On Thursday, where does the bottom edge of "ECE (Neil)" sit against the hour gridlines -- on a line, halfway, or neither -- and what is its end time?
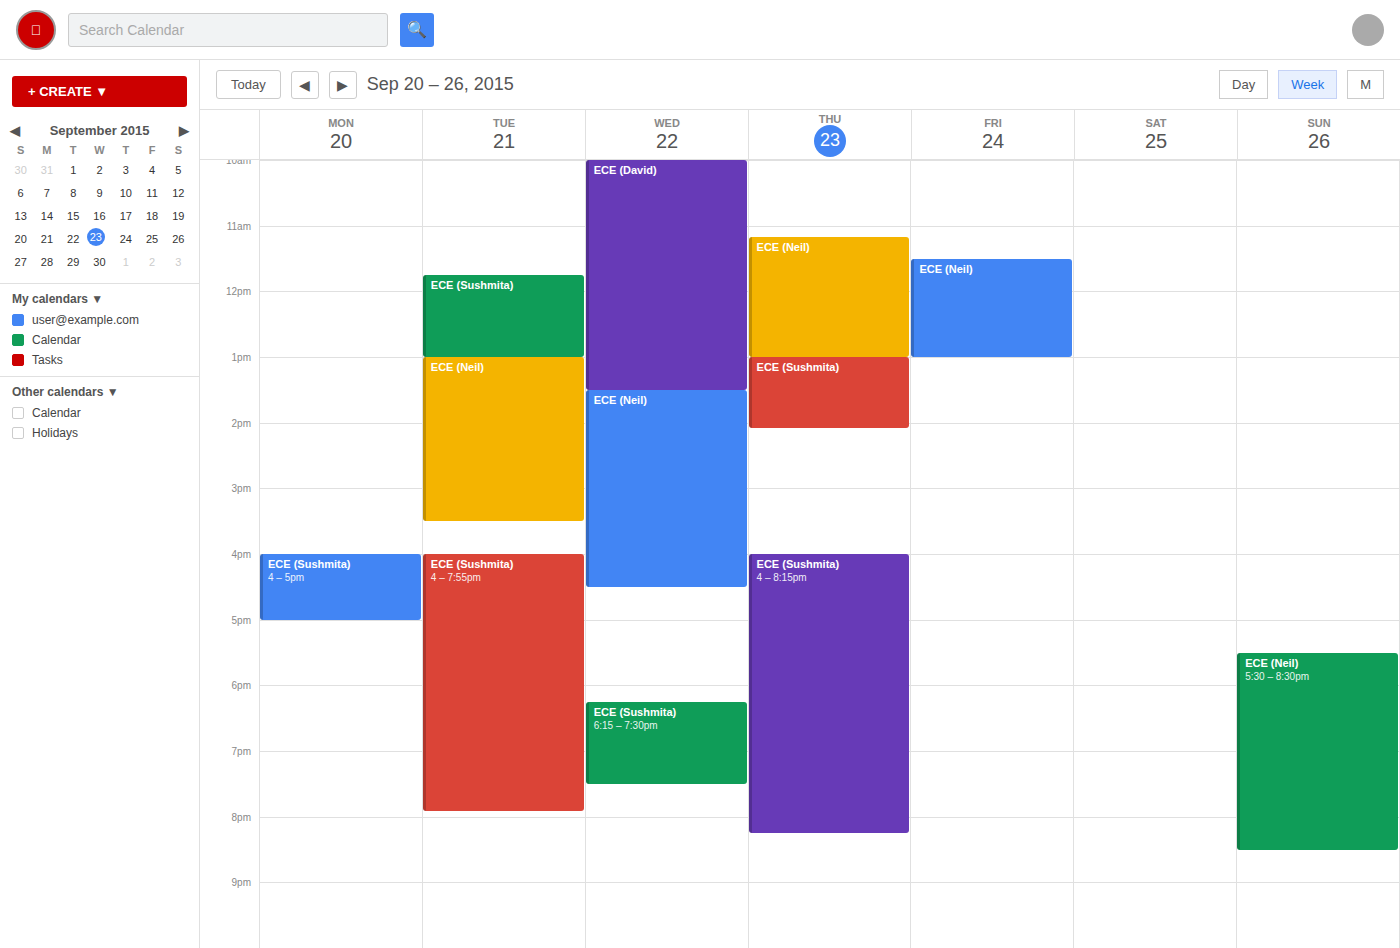
13:00 -- exactly on the 13:00 line.